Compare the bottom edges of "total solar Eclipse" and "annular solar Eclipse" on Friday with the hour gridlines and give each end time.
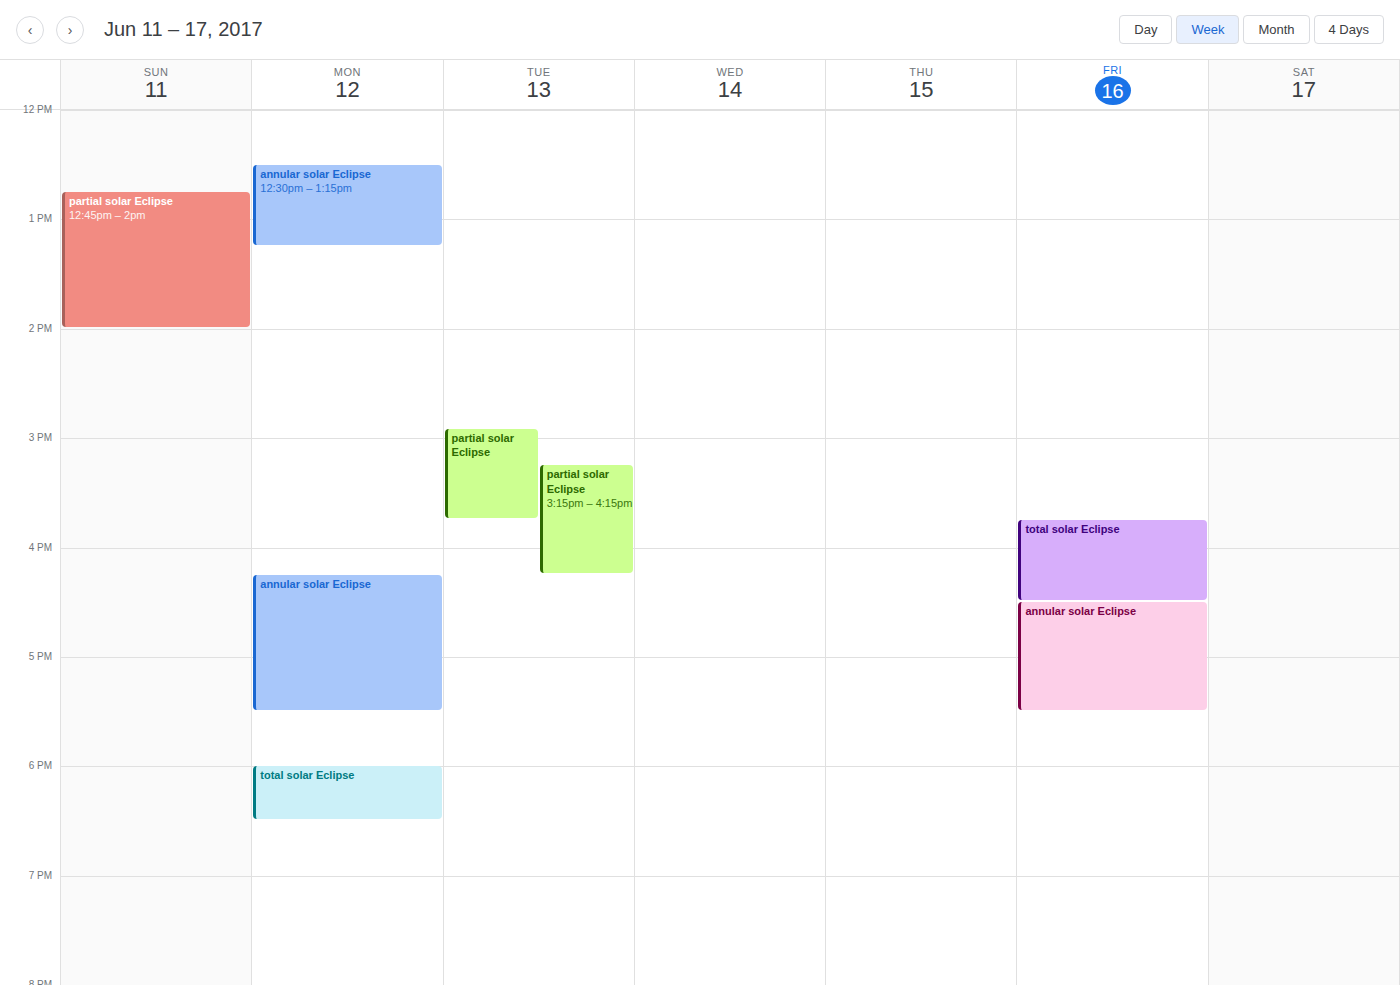
"total solar Eclipse": 4:30 PM, halfway between the 4 PM and 5 PM lines. "annular solar Eclipse": 5:30 PM, halfway between the 5 PM and 6 PM lines.